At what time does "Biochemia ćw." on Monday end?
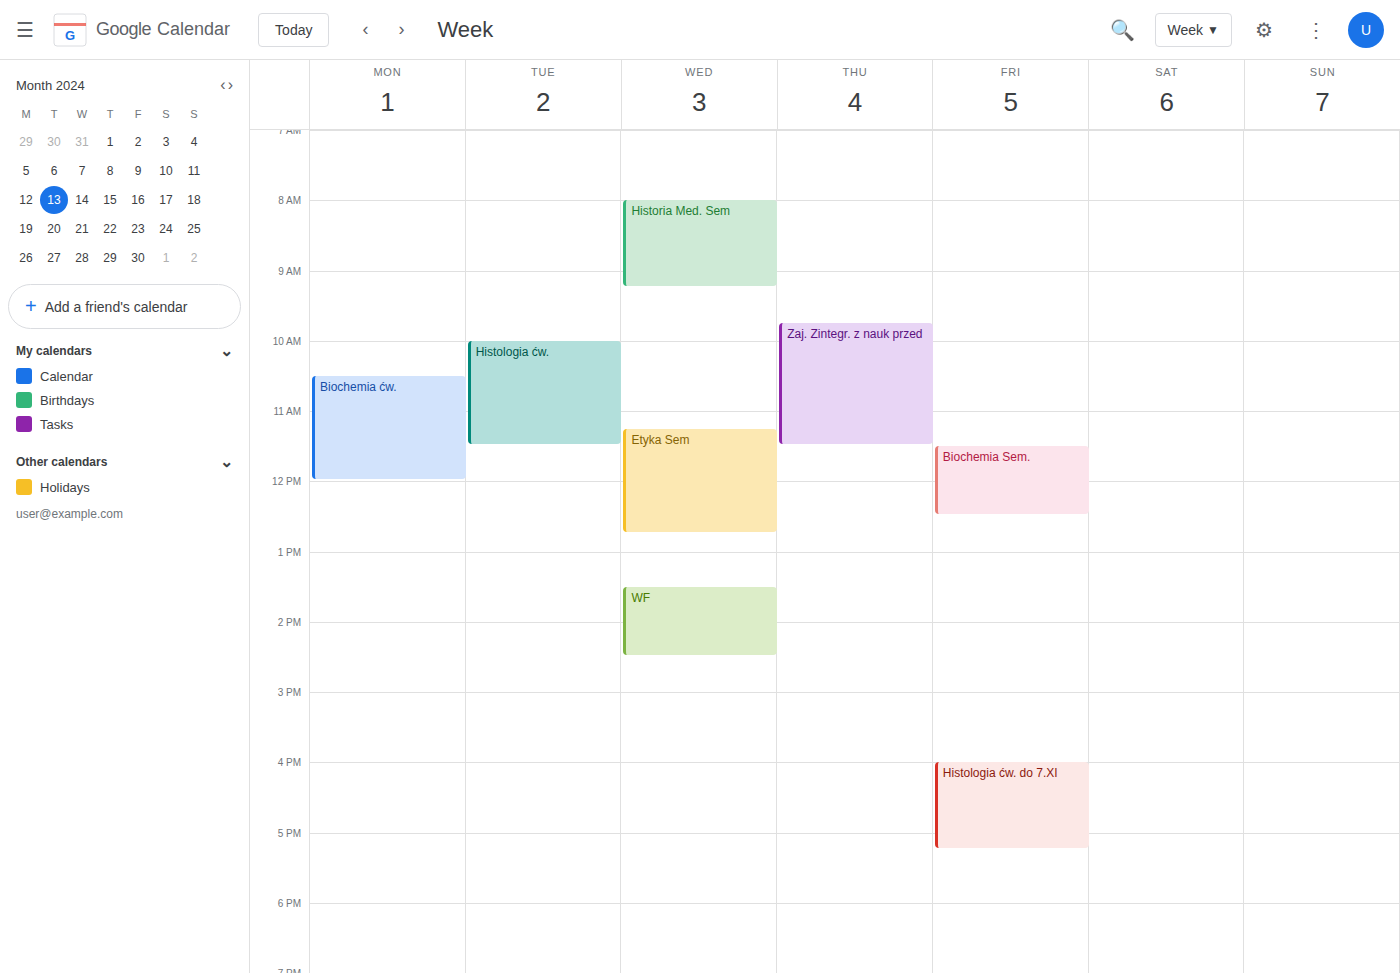
12:00 PM